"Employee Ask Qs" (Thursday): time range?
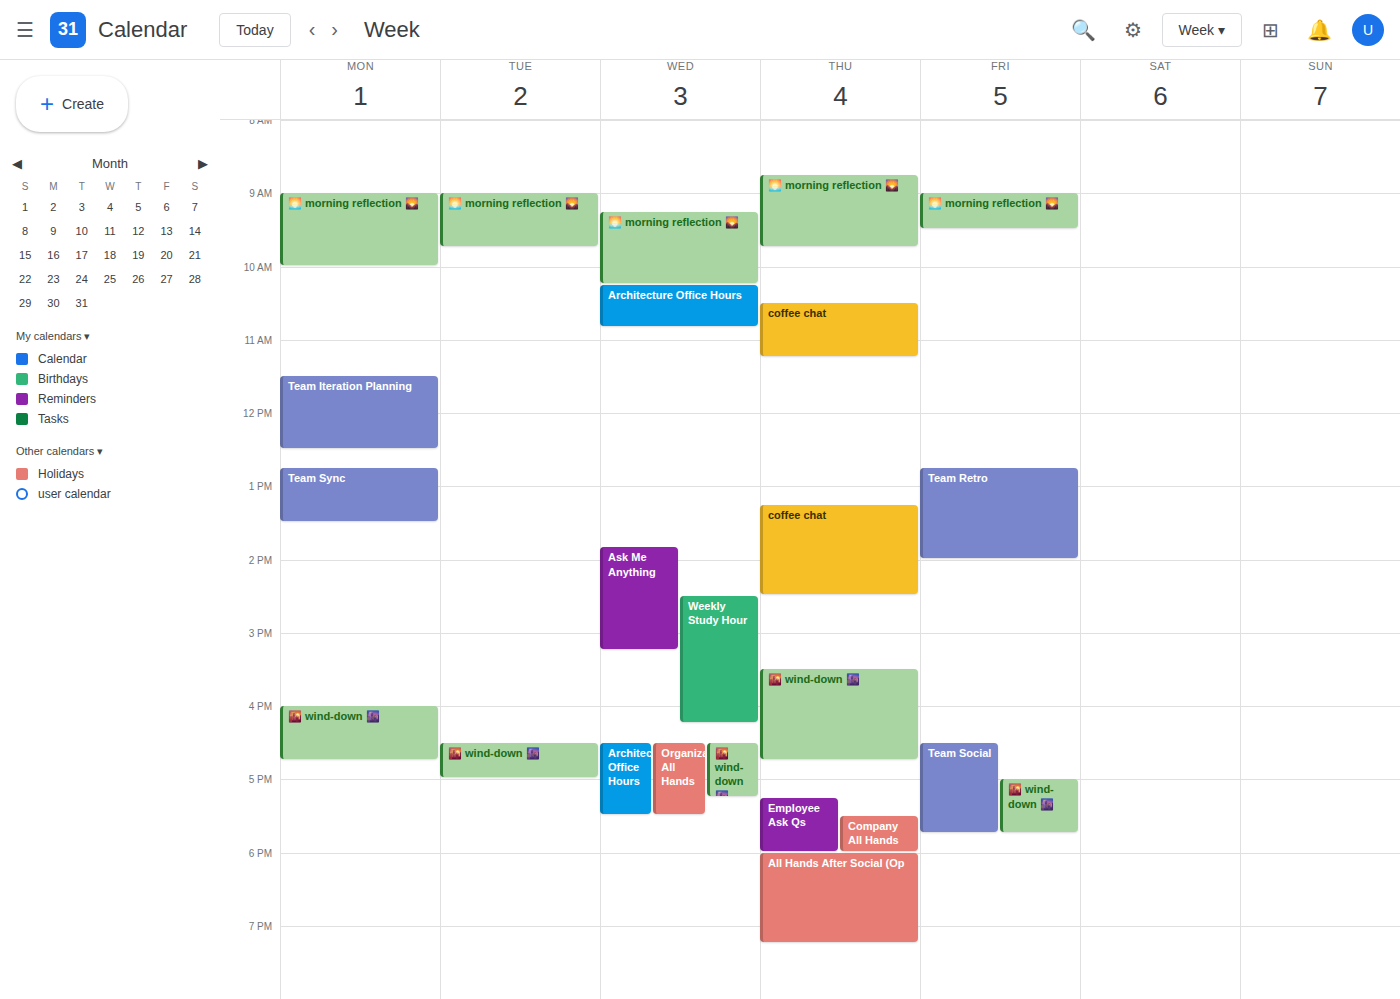
5:15 PM to 6:00 PM